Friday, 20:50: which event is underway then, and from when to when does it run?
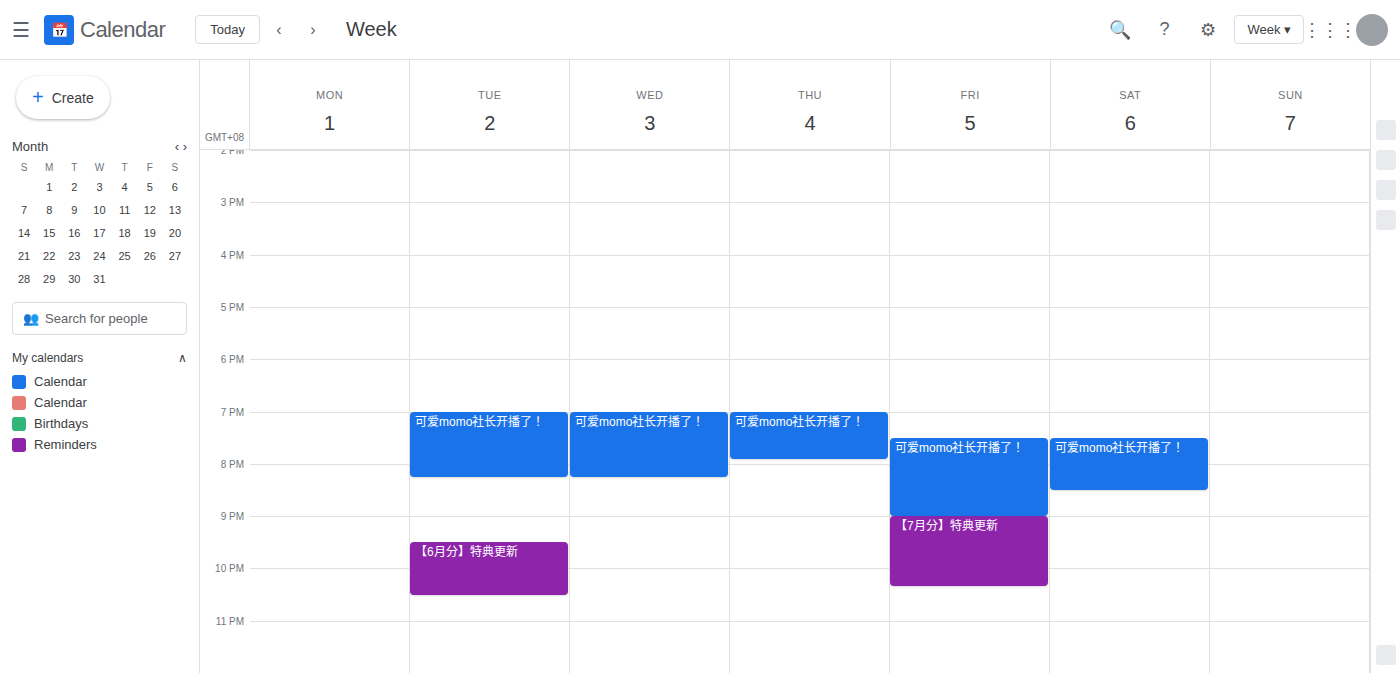
"可爱momo社长开播了！", 19:30 to 21:00